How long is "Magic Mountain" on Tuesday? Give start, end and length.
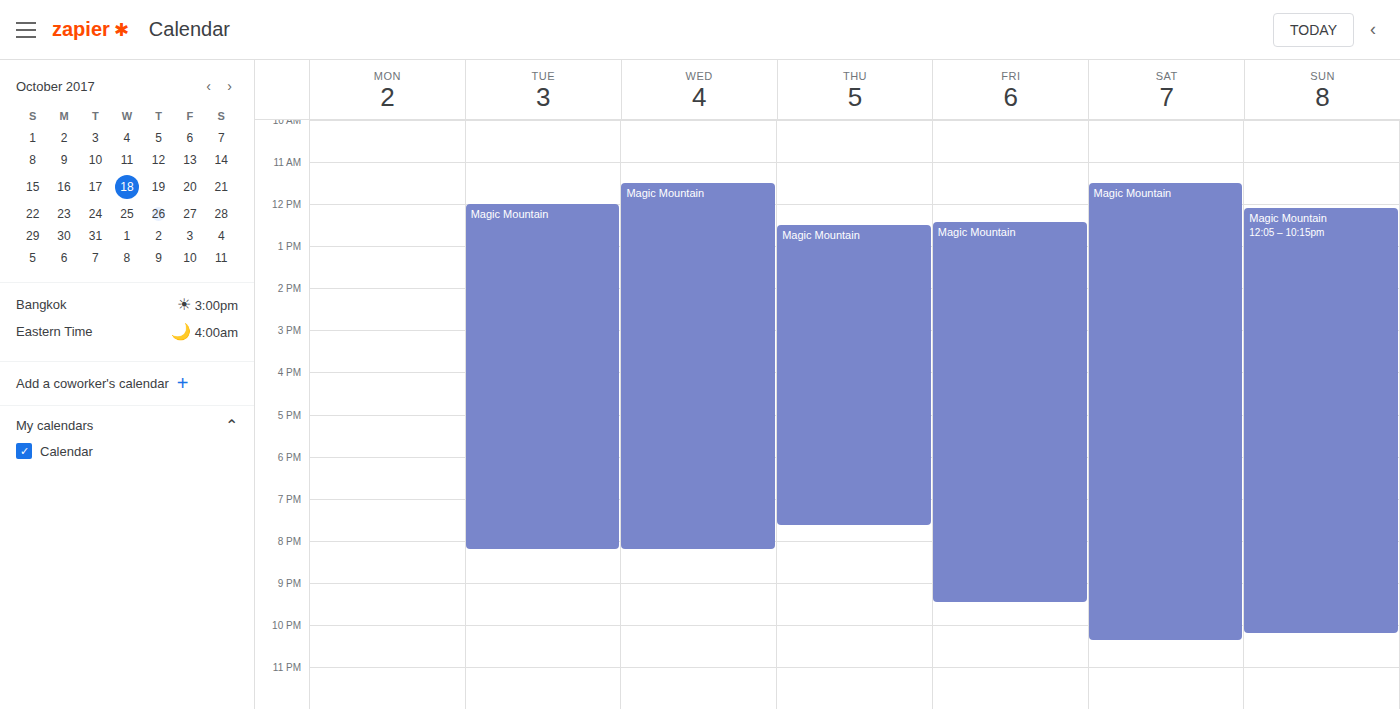
12:00 PM to 8:15 PM, 8 hours 15 minutes